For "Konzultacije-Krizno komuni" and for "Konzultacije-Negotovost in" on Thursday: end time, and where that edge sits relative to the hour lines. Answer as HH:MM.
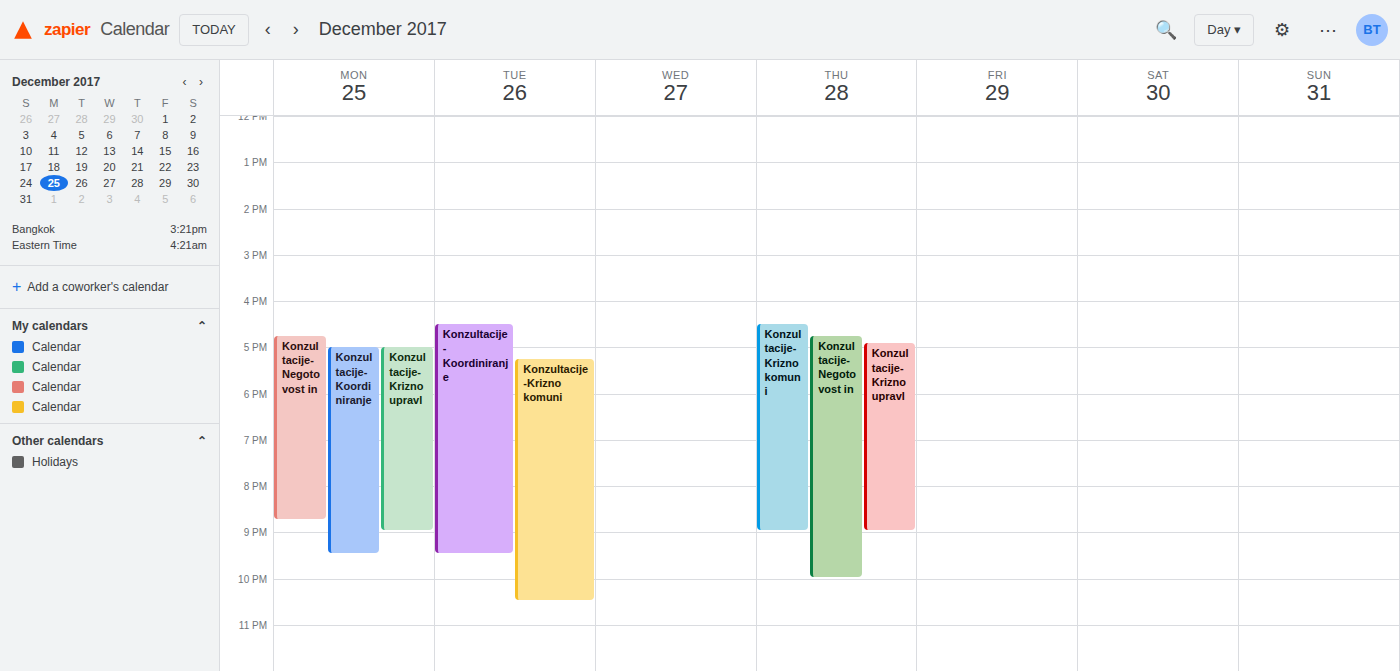
"Konzultacije-Krizno komuni": 21:00, exactly on the 21:00 line. "Konzultacije-Negotovost in": 22:00, exactly on the 22:00 line.